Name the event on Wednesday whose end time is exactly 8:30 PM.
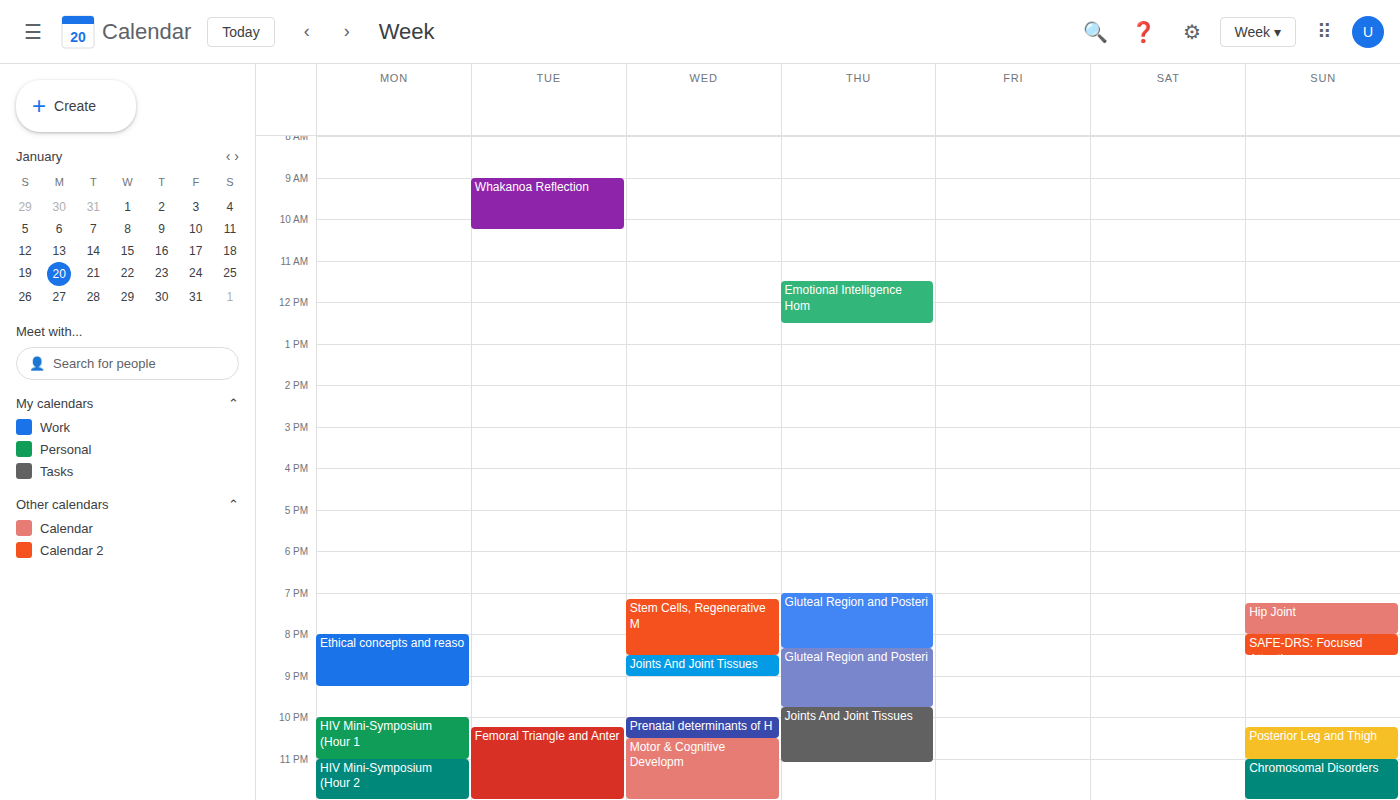
"Stem Cells, Regenerative M"